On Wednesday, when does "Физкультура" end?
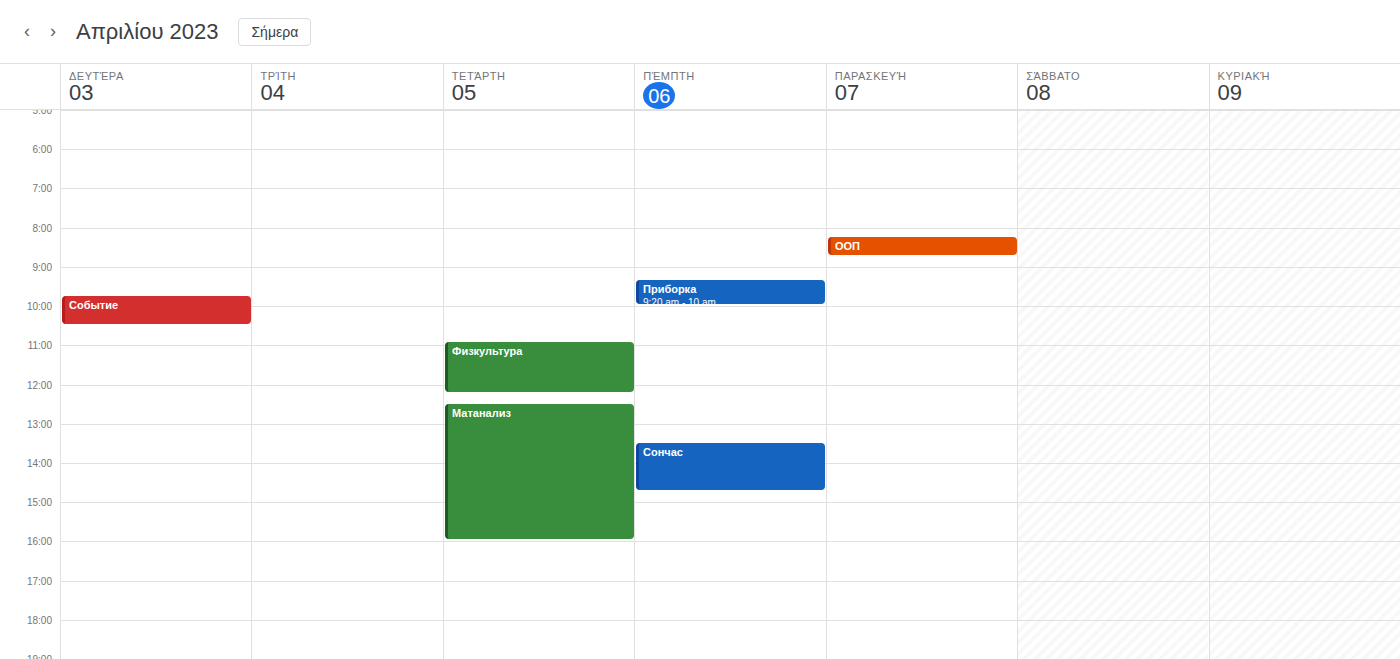
12:15